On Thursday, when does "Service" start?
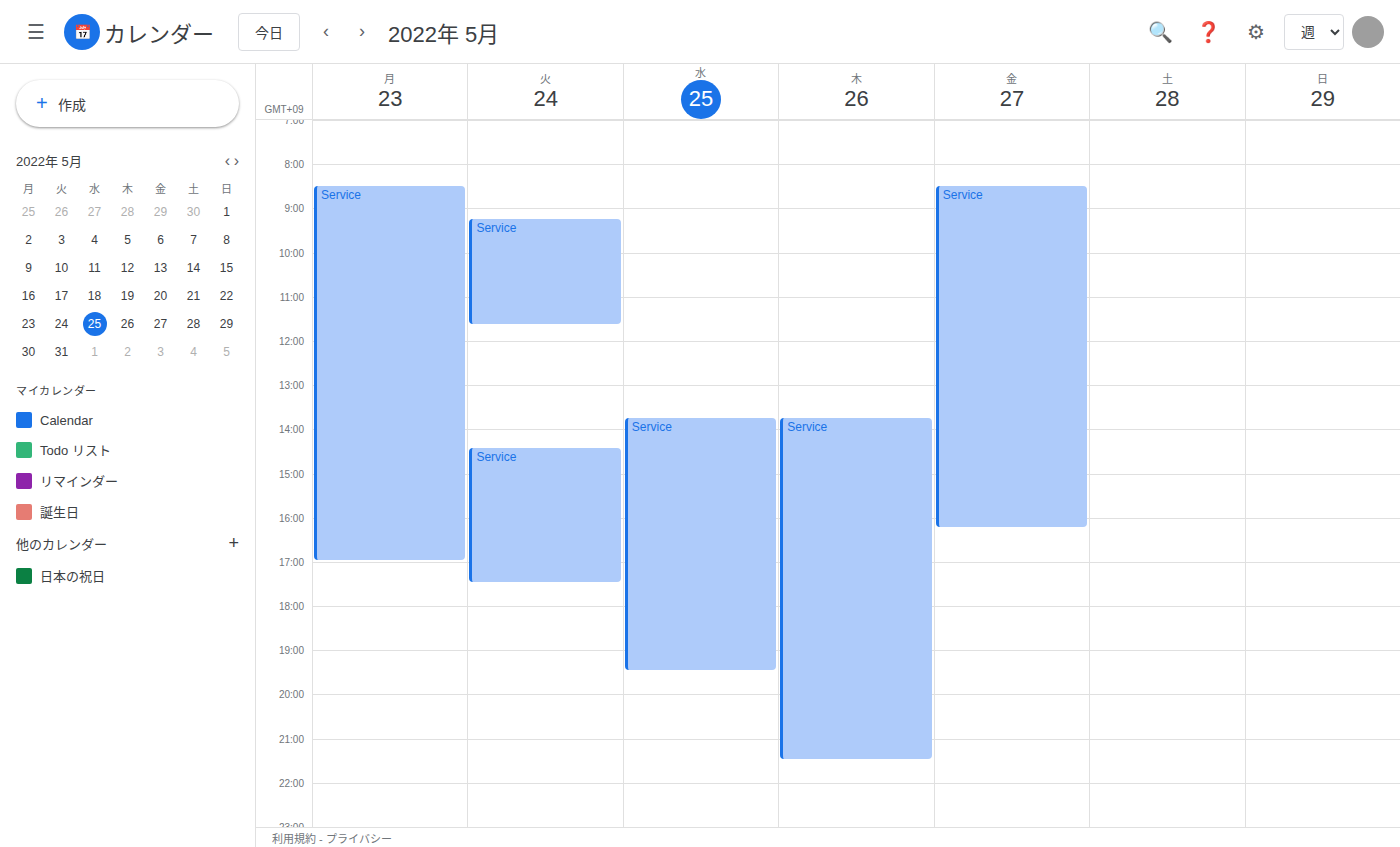
1:45 PM